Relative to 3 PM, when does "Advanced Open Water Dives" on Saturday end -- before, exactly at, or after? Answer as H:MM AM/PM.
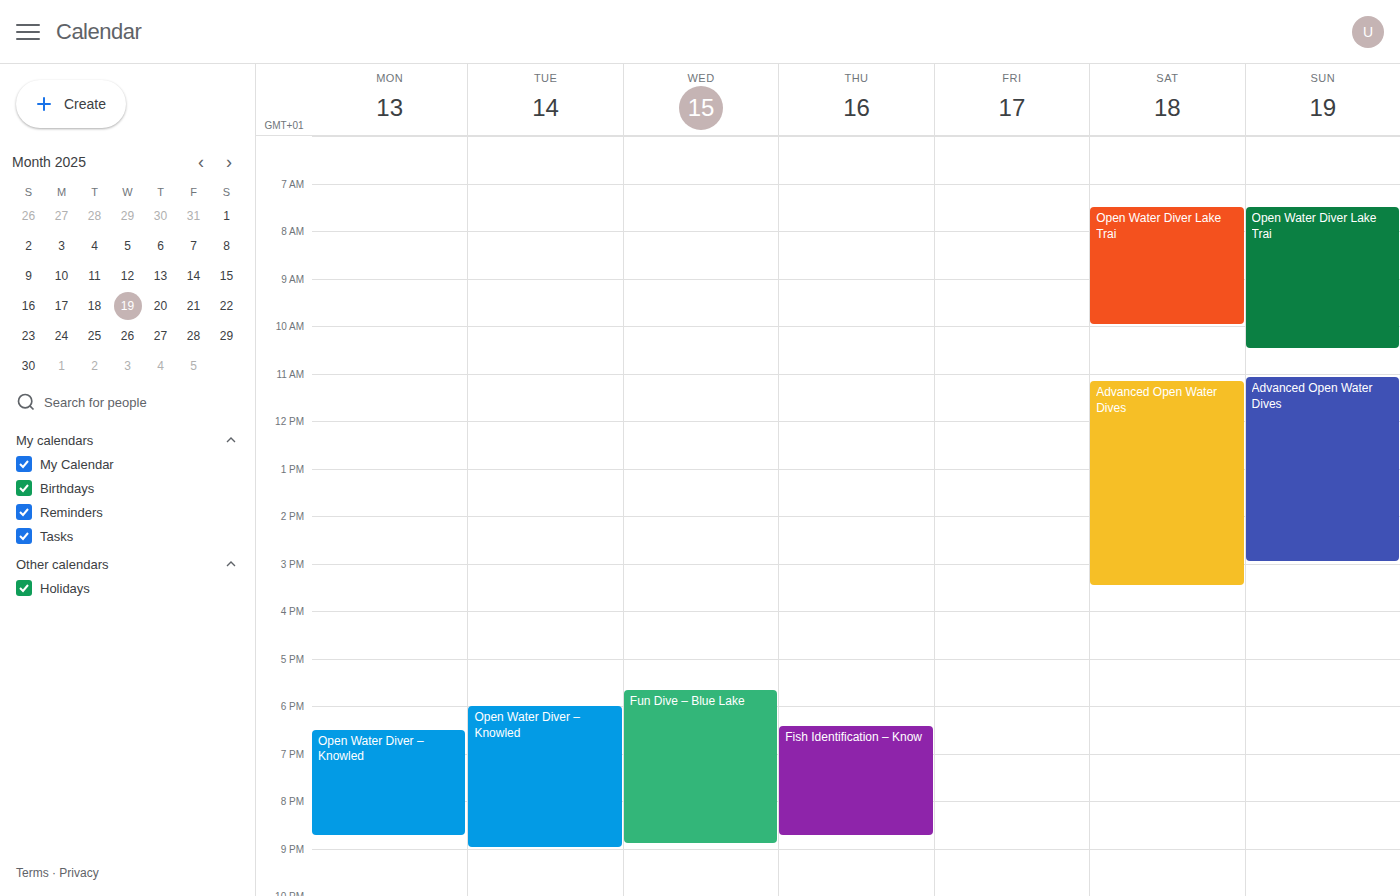
3:30 PM -- after 3 PM, 30 minutes below the 3 PM line.